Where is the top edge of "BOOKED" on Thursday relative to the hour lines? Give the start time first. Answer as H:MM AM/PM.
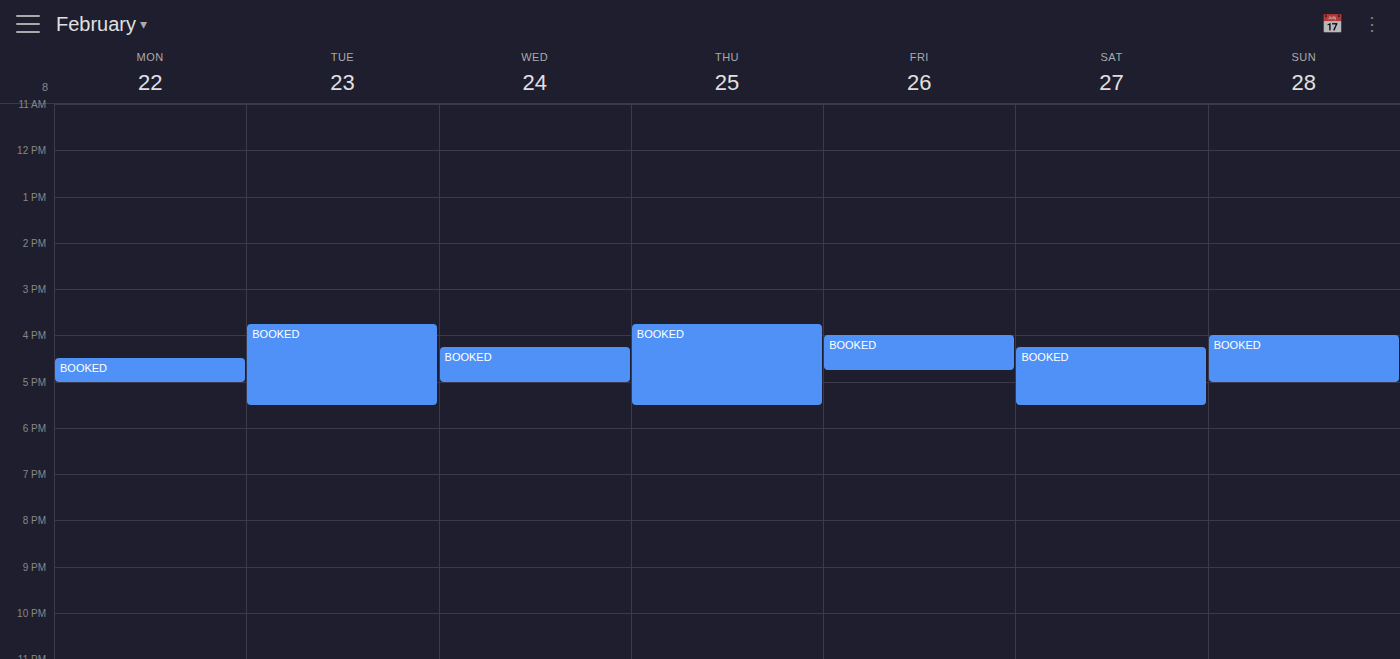
3:45 PM -- neither: three quarters of the way from the 3 PM line to the 4 PM line.